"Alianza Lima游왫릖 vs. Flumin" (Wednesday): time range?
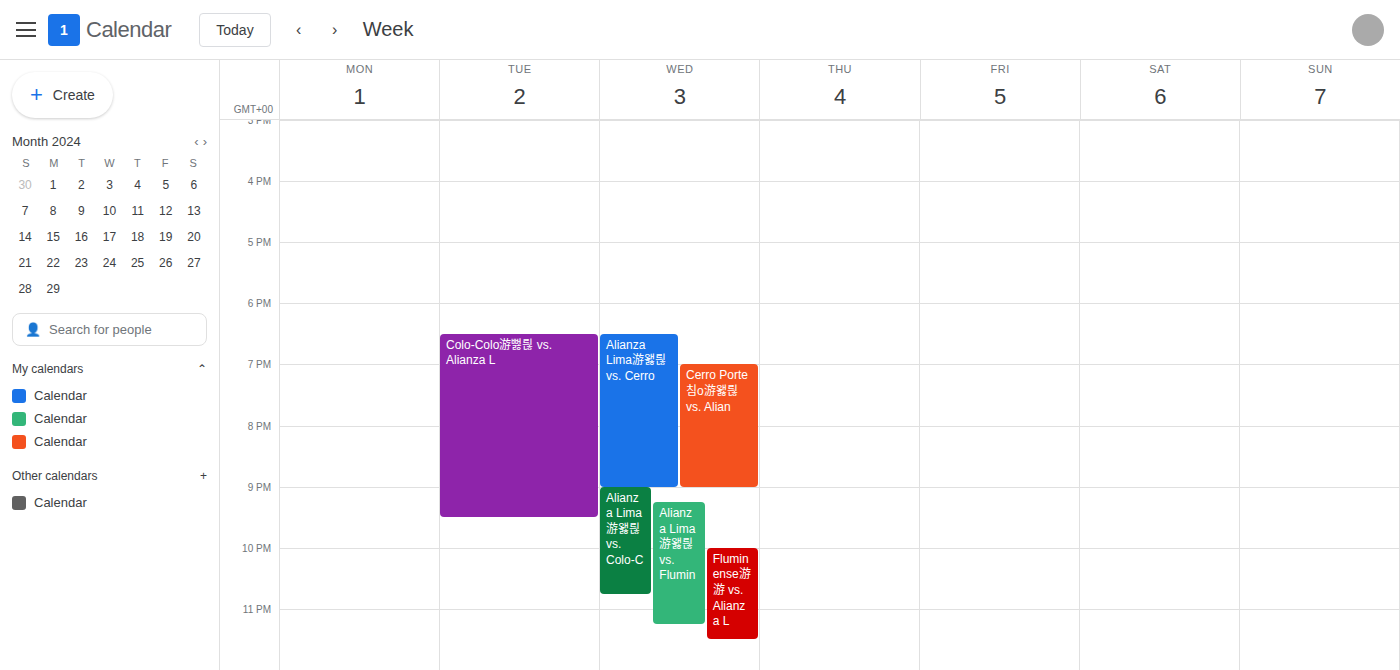
9:15 PM to 11:15 PM